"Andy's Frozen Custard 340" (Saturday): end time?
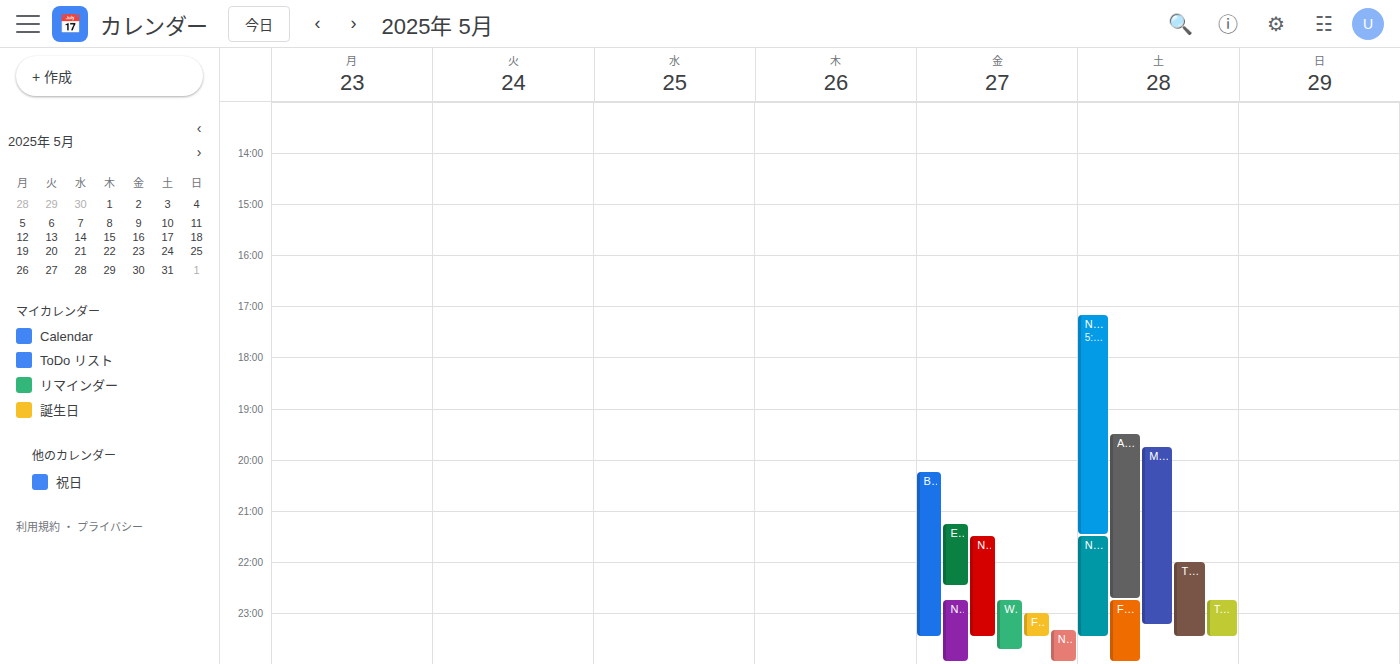
10:45 PM